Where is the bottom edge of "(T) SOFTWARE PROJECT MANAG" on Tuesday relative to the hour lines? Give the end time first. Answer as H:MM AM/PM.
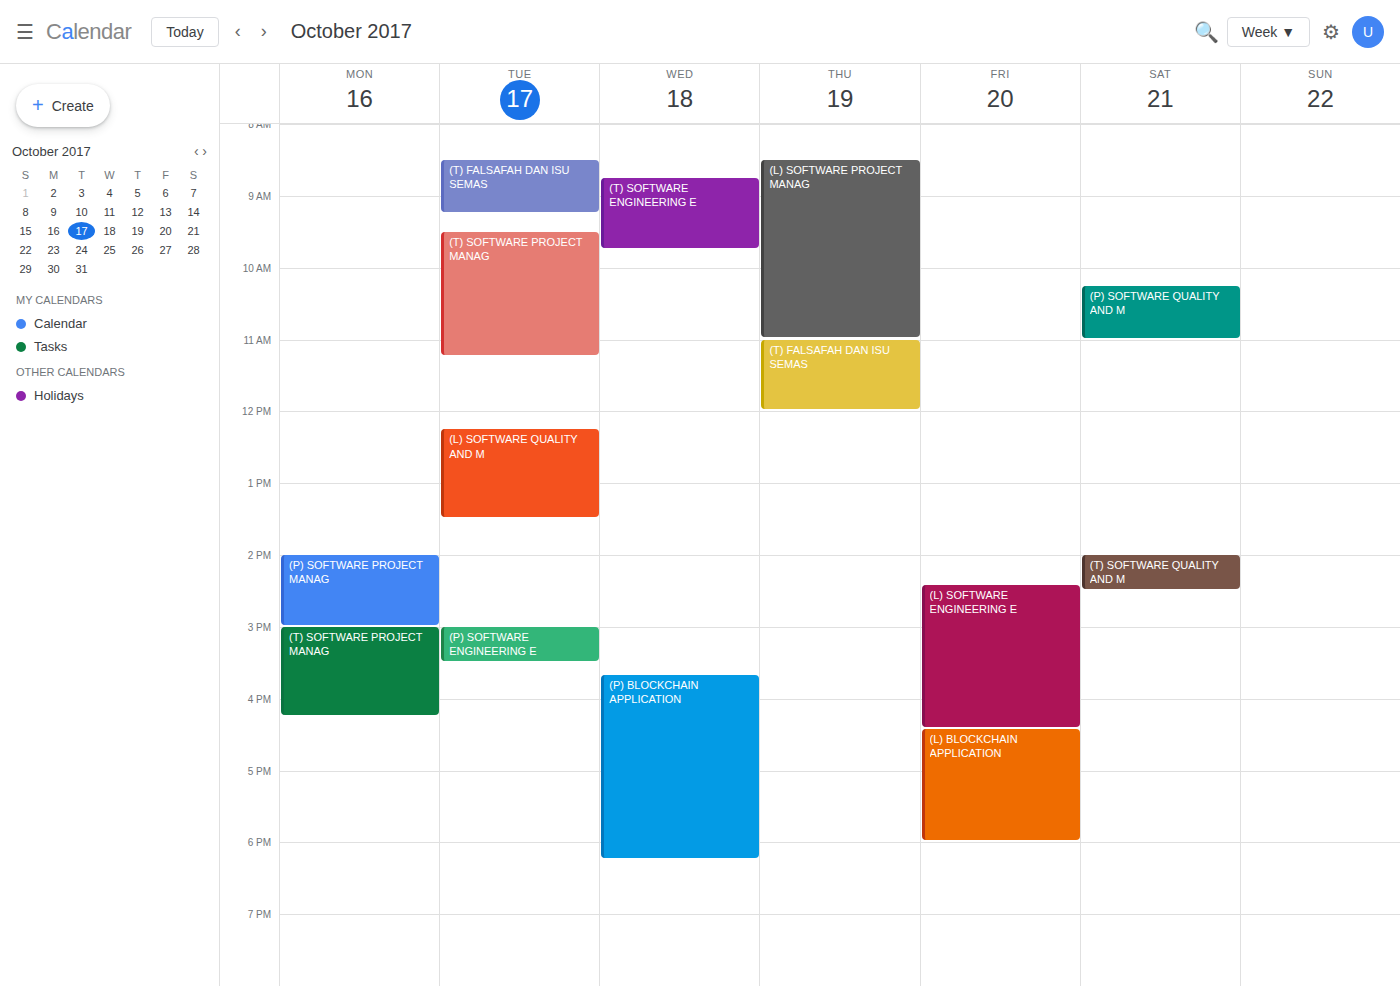
11:15 AM -- neither: a quarter of the way from the 11 AM line to the 12 PM line.